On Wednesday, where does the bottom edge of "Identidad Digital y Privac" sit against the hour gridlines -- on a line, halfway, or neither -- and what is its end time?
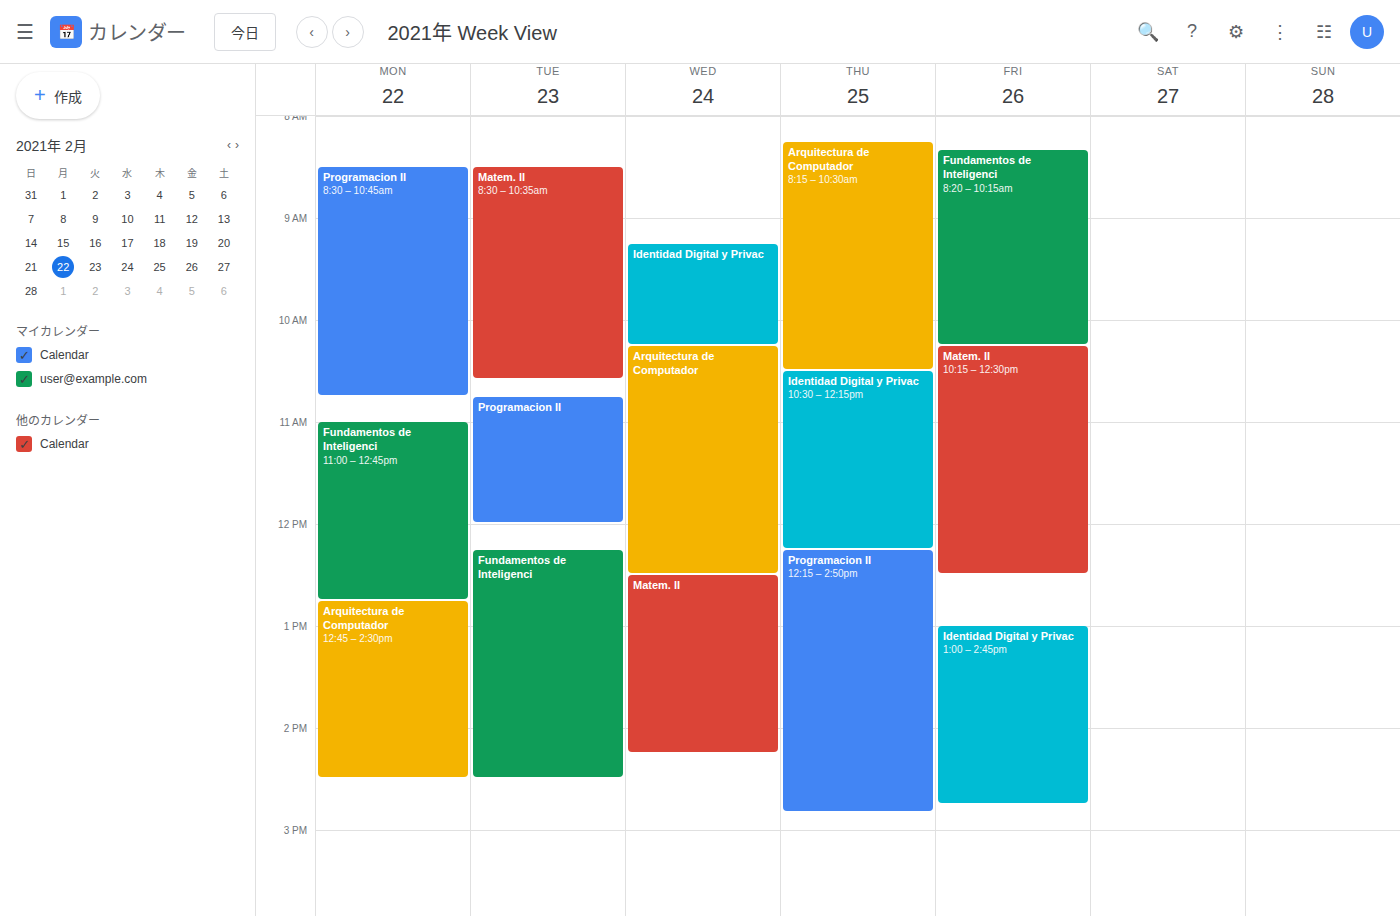
10:15 -- neither: a quarter of the way from the 10:00 line to the 11:00 line.